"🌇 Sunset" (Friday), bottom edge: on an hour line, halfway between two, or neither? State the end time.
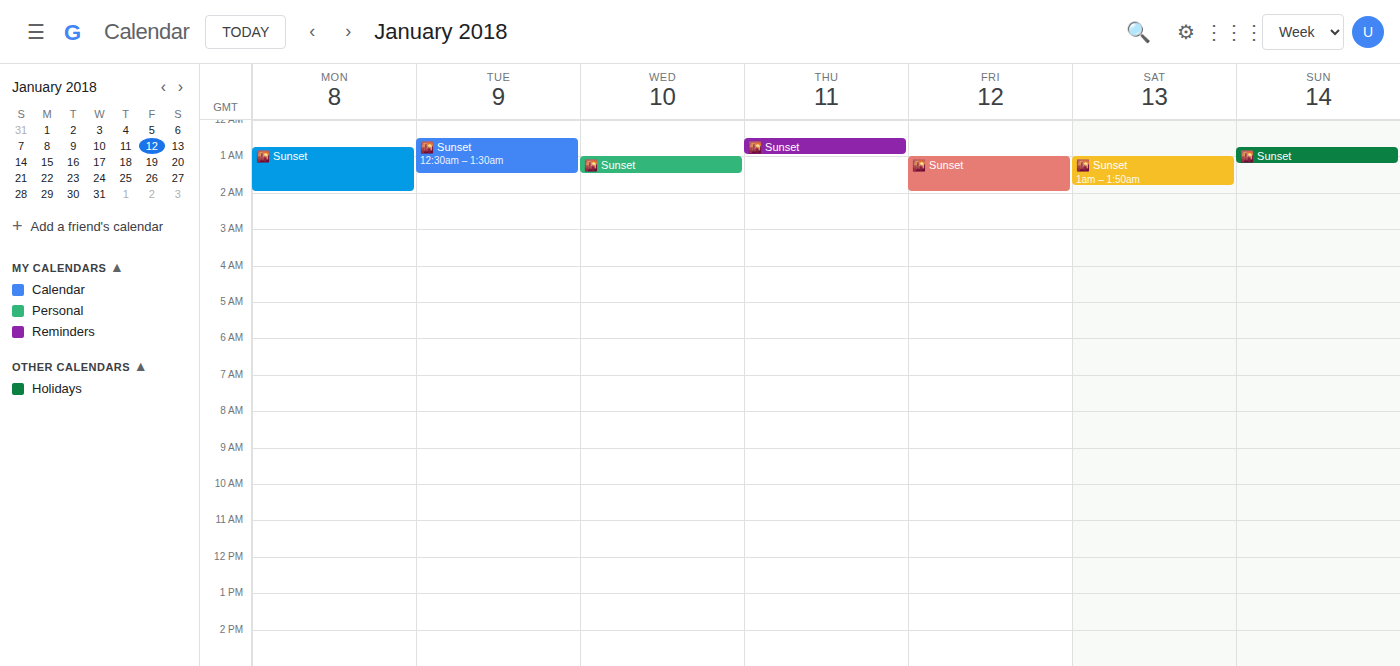
2:00 AM -- exactly on the 2 AM line.